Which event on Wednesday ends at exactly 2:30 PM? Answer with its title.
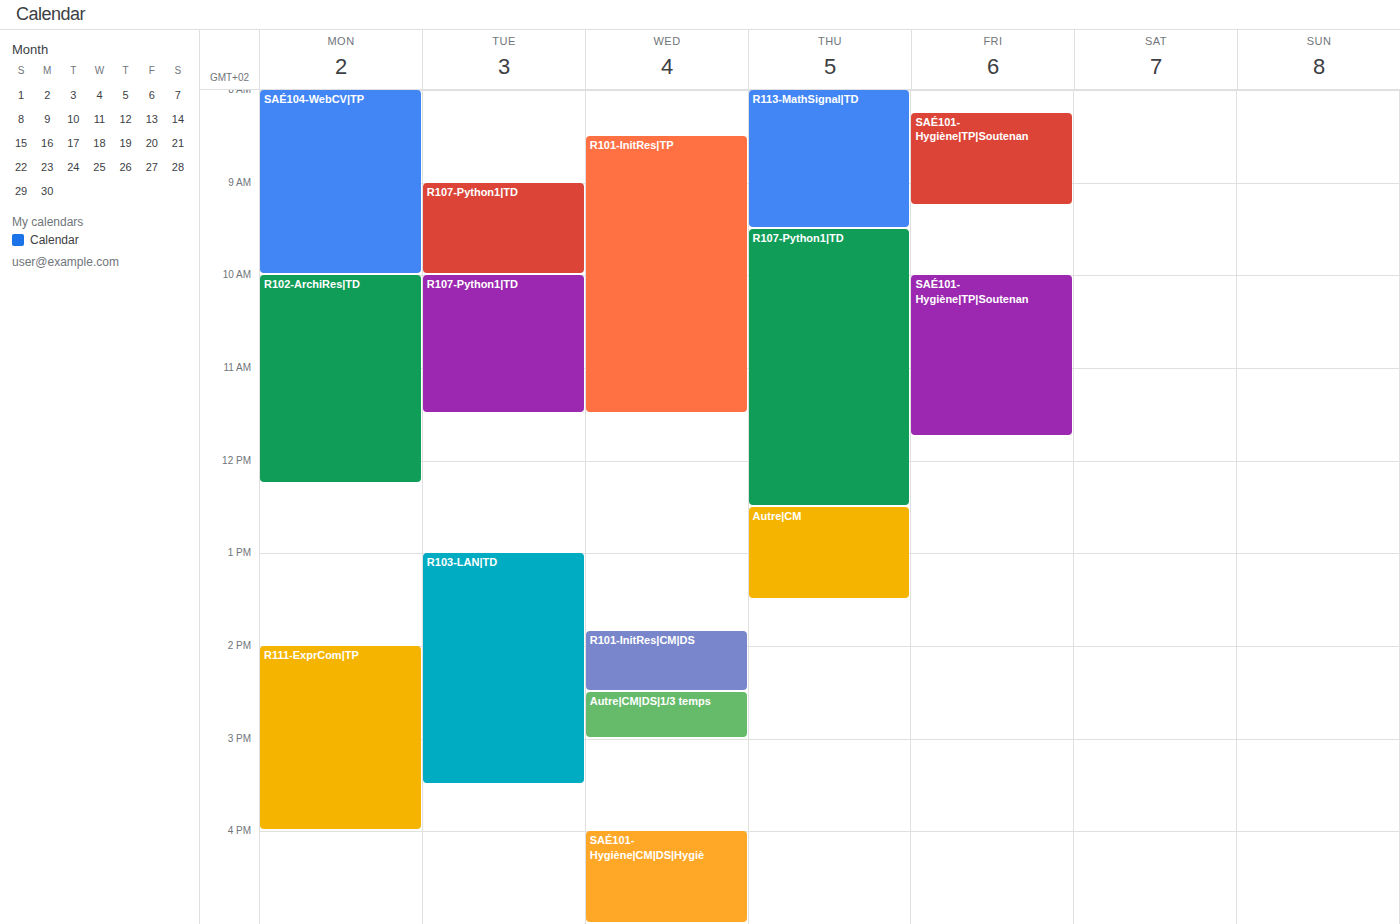
"R101-InitRes|CM|DS"